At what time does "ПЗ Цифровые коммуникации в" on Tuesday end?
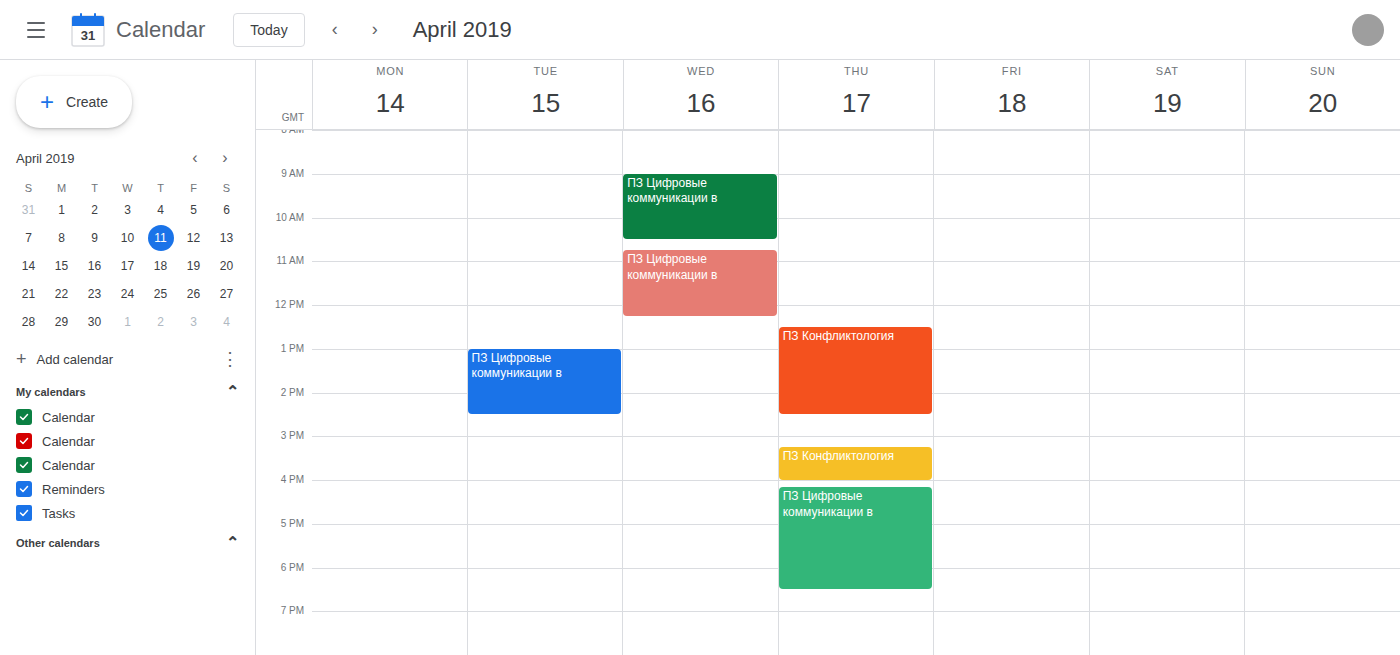
2:30 PM